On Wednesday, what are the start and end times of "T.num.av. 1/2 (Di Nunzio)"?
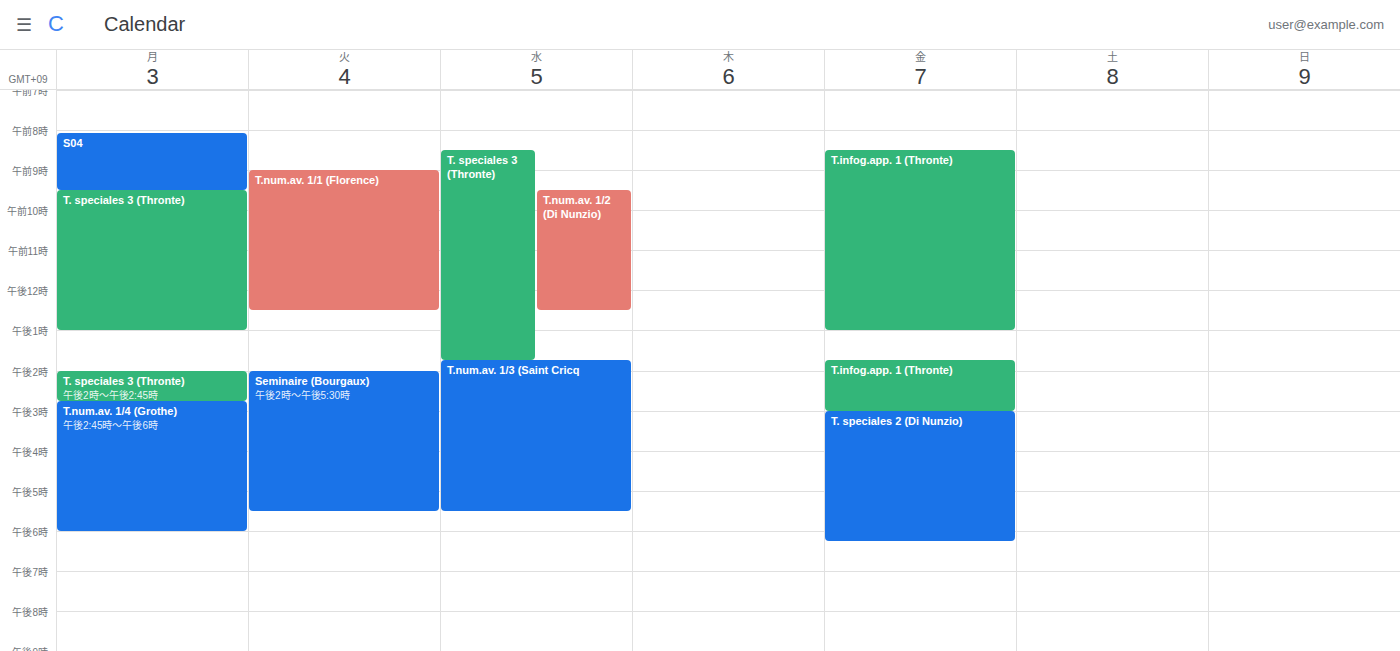
9:30 AM to 12:30 PM